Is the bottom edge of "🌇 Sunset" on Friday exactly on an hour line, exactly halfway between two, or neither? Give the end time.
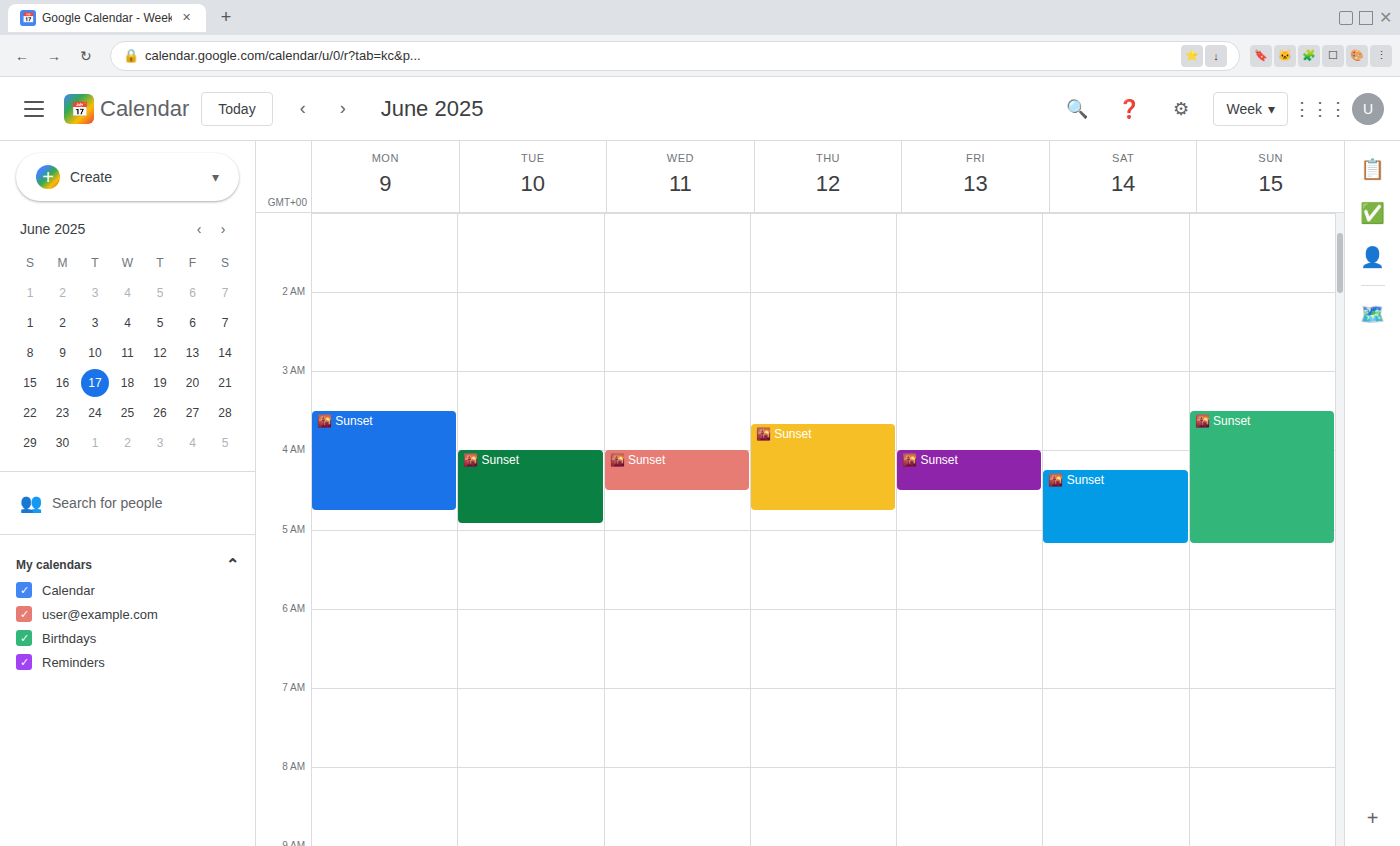
4:30 AM -- halfway between the 4 AM and 5 AM lines.